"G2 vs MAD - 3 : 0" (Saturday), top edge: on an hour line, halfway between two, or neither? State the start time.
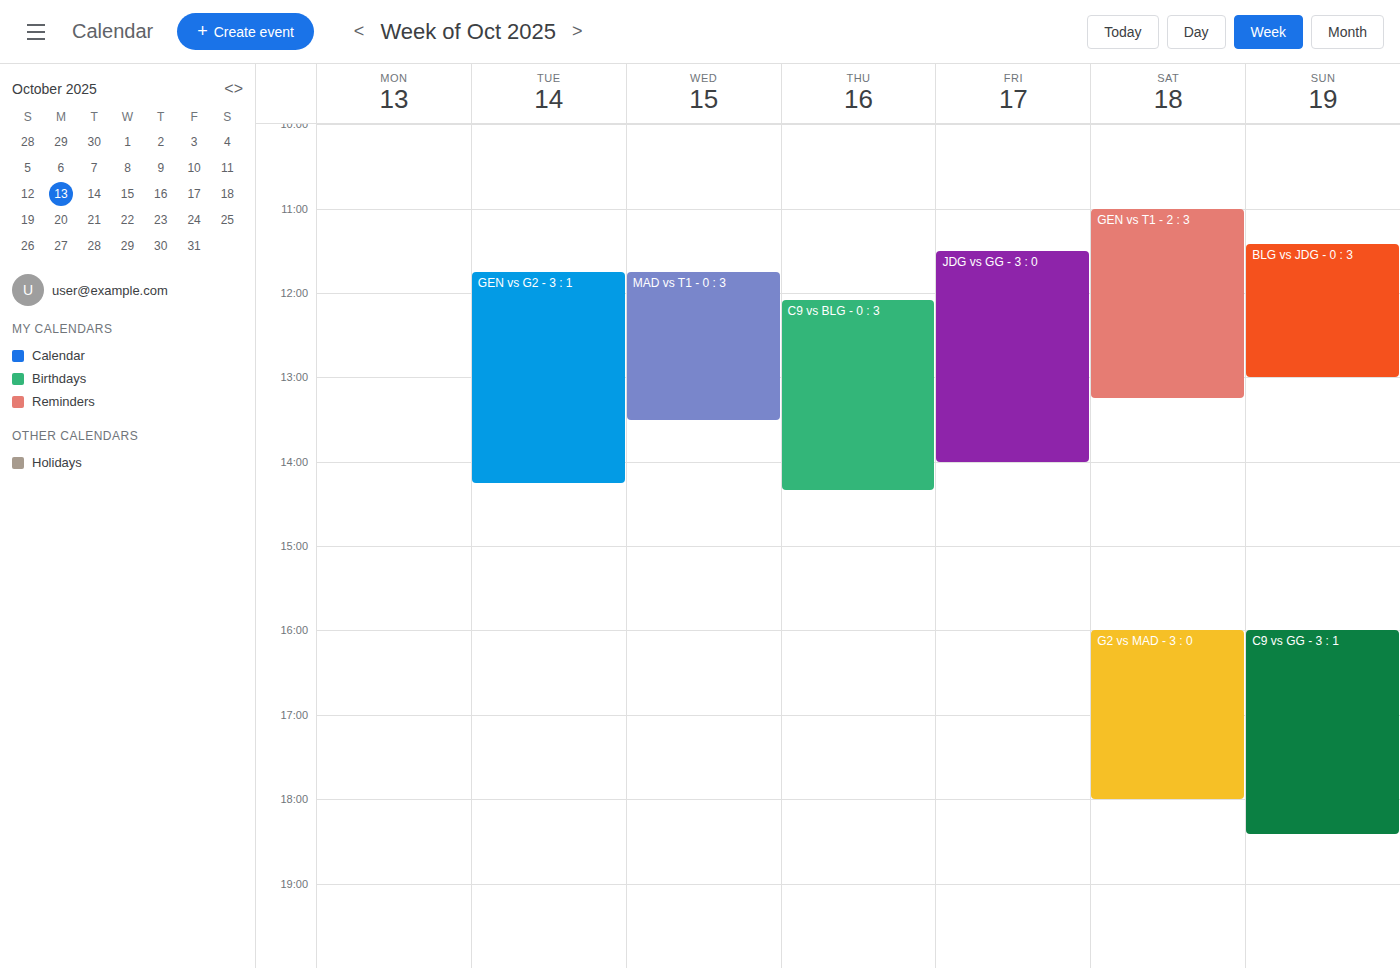
4:00 PM -- exactly on the 4 PM line.